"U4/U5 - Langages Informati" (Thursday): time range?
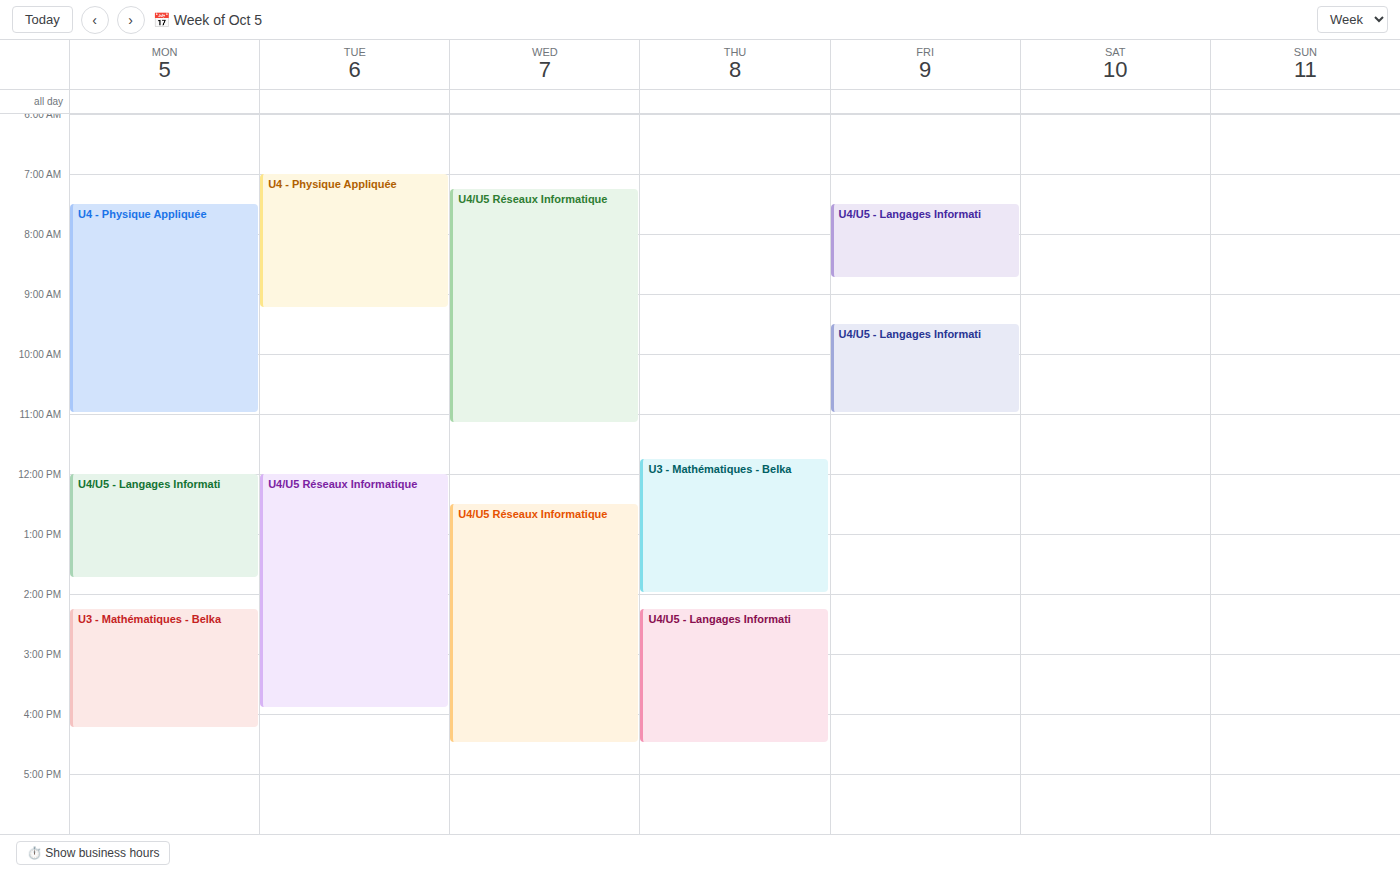
2:15 PM to 4:30 PM